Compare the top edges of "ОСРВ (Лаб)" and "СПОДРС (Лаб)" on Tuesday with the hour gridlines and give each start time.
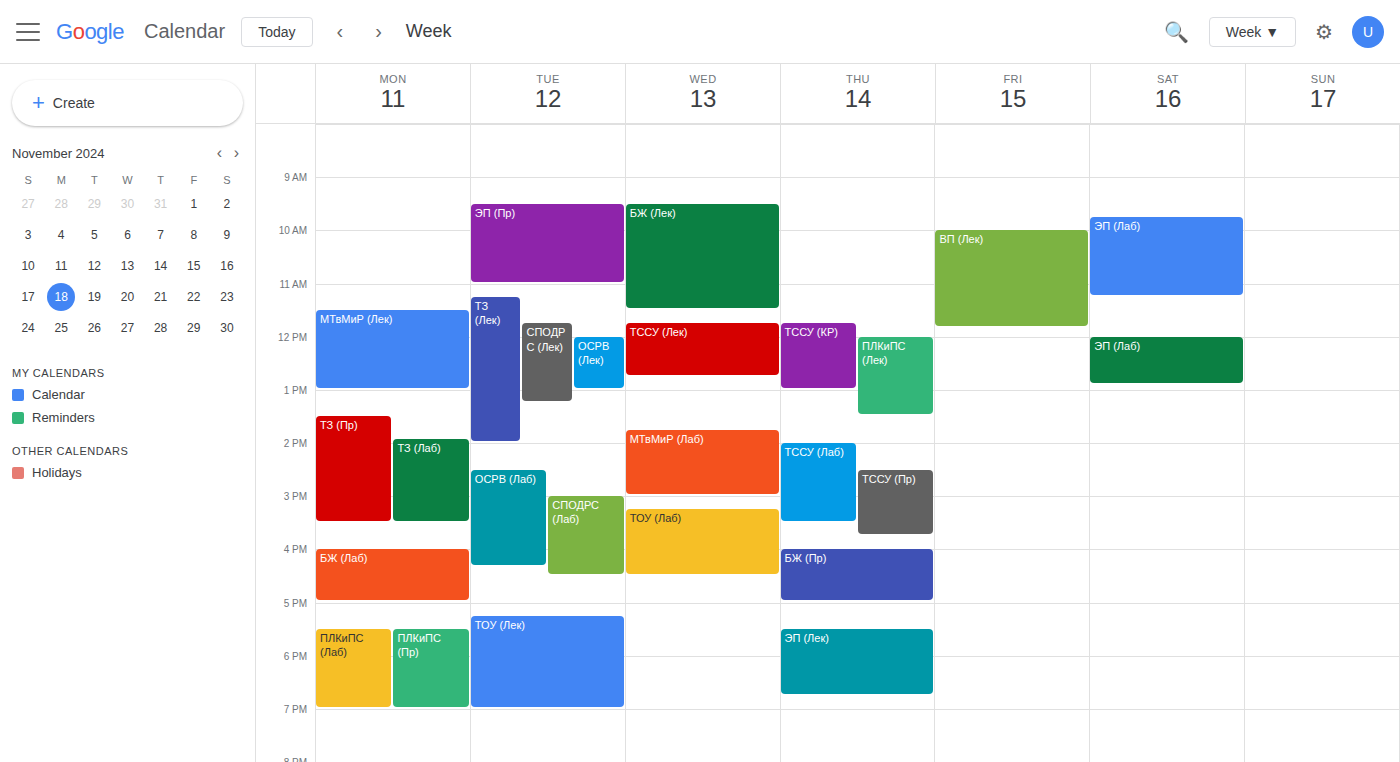
"ОСРВ (Лаб)": 2:30 PM, halfway between the 2 PM and 3 PM lines. "СПОДРС (Лаб)": 3:00 PM, exactly on the 3 PM line.